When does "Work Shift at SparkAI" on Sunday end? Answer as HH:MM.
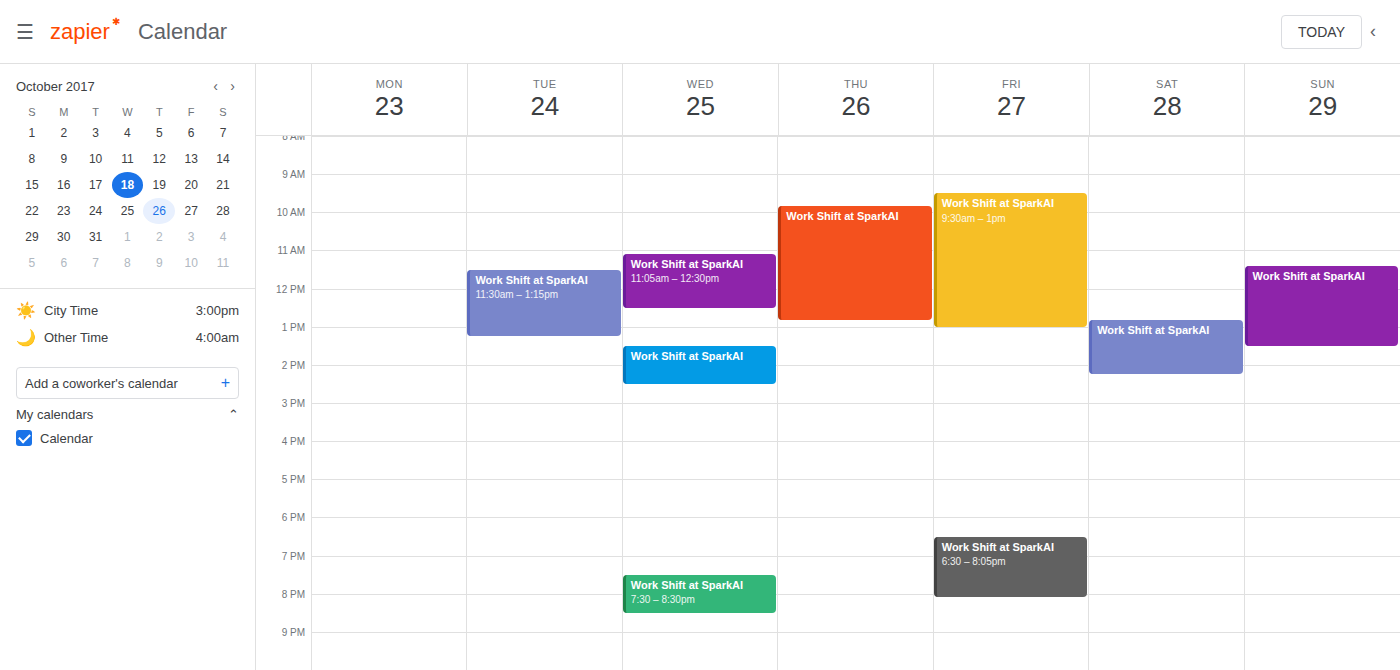
13:30